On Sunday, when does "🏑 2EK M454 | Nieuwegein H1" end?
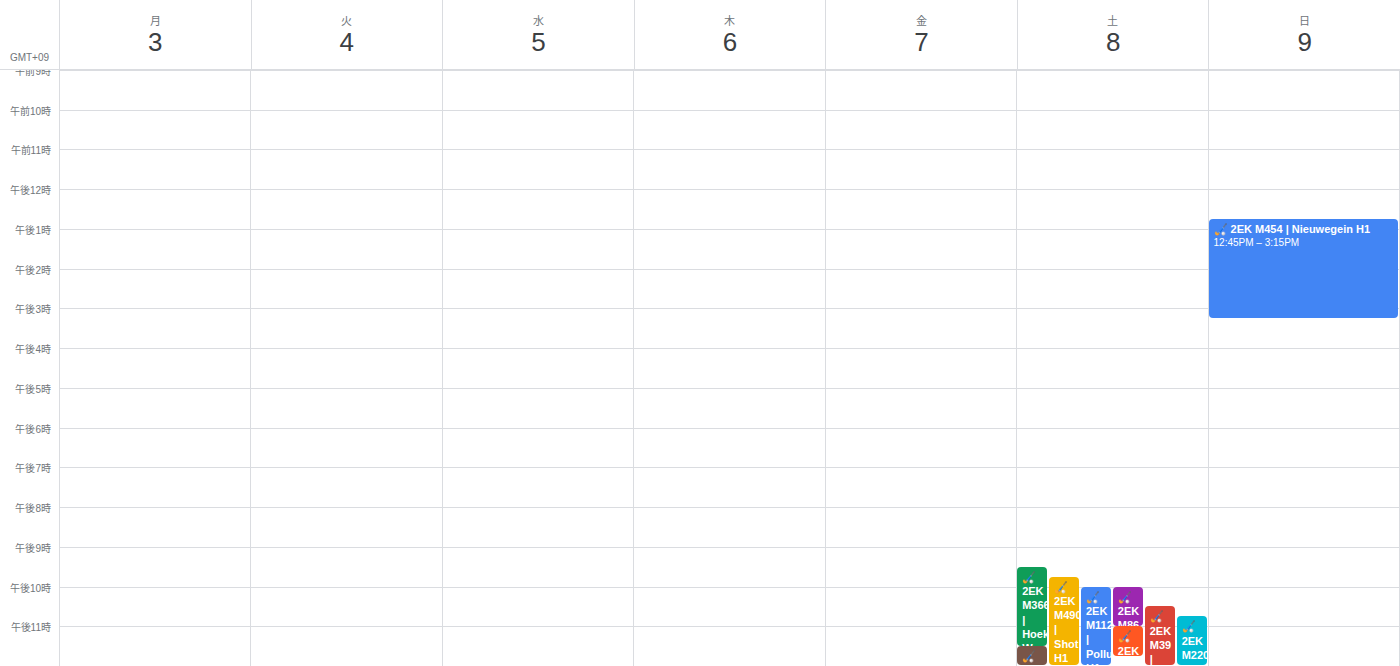
3:15 PM